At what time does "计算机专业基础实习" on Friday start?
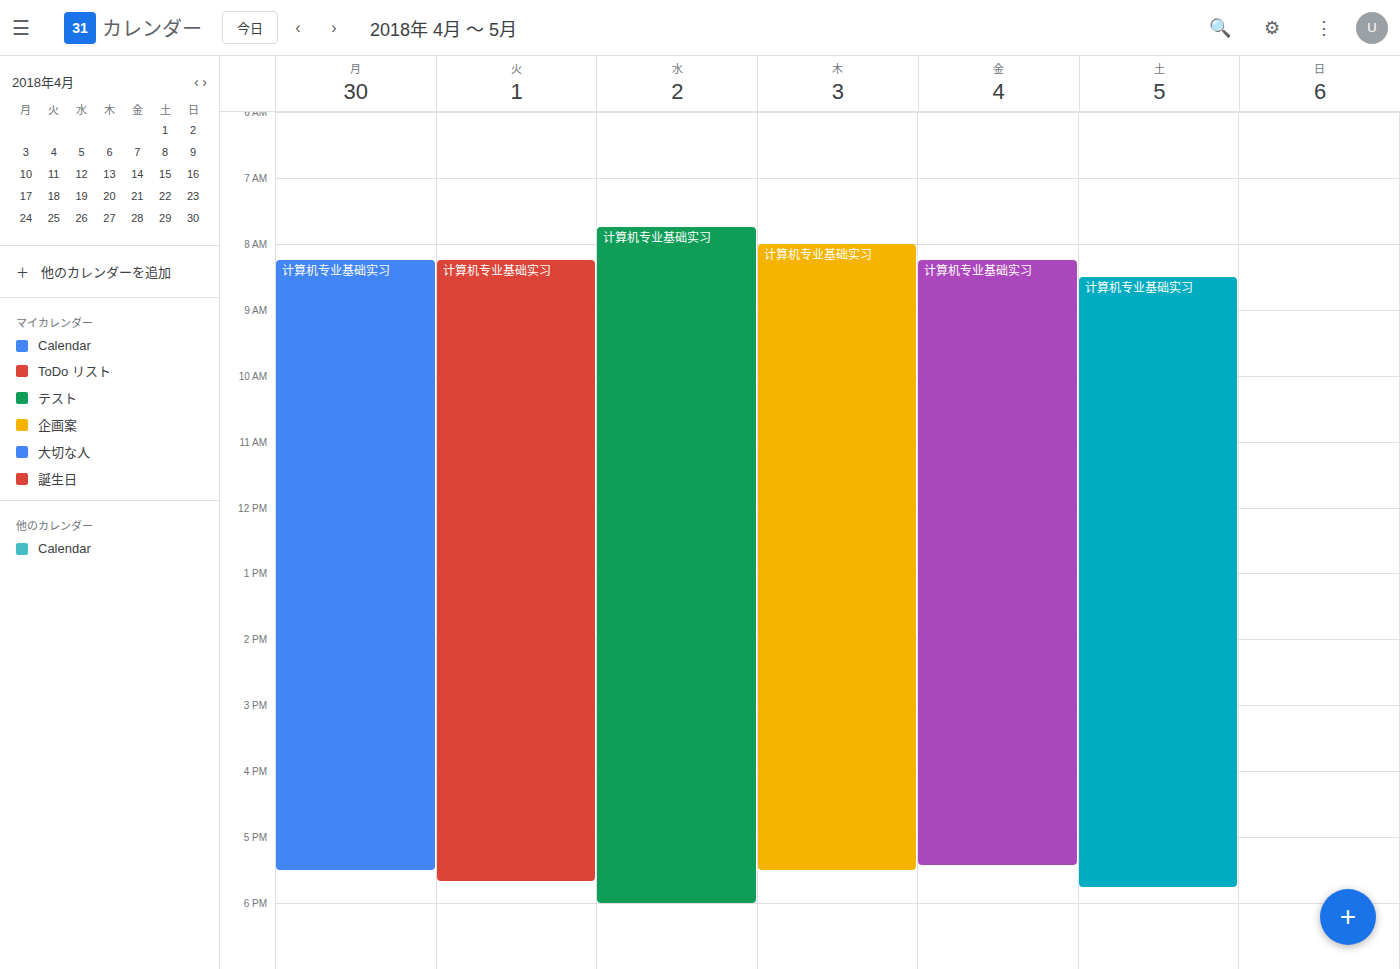
8:15 AM